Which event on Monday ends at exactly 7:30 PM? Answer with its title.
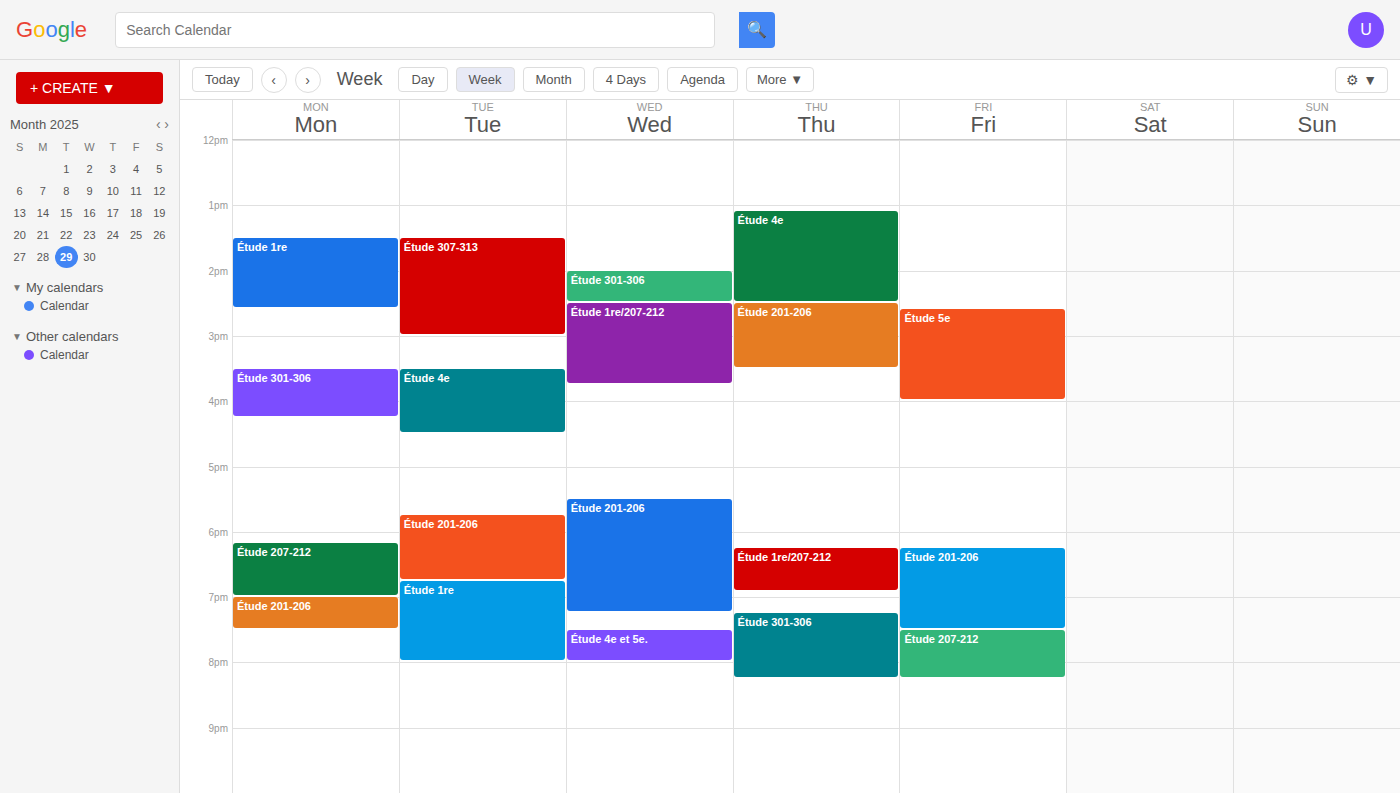
"Étude 201-206"